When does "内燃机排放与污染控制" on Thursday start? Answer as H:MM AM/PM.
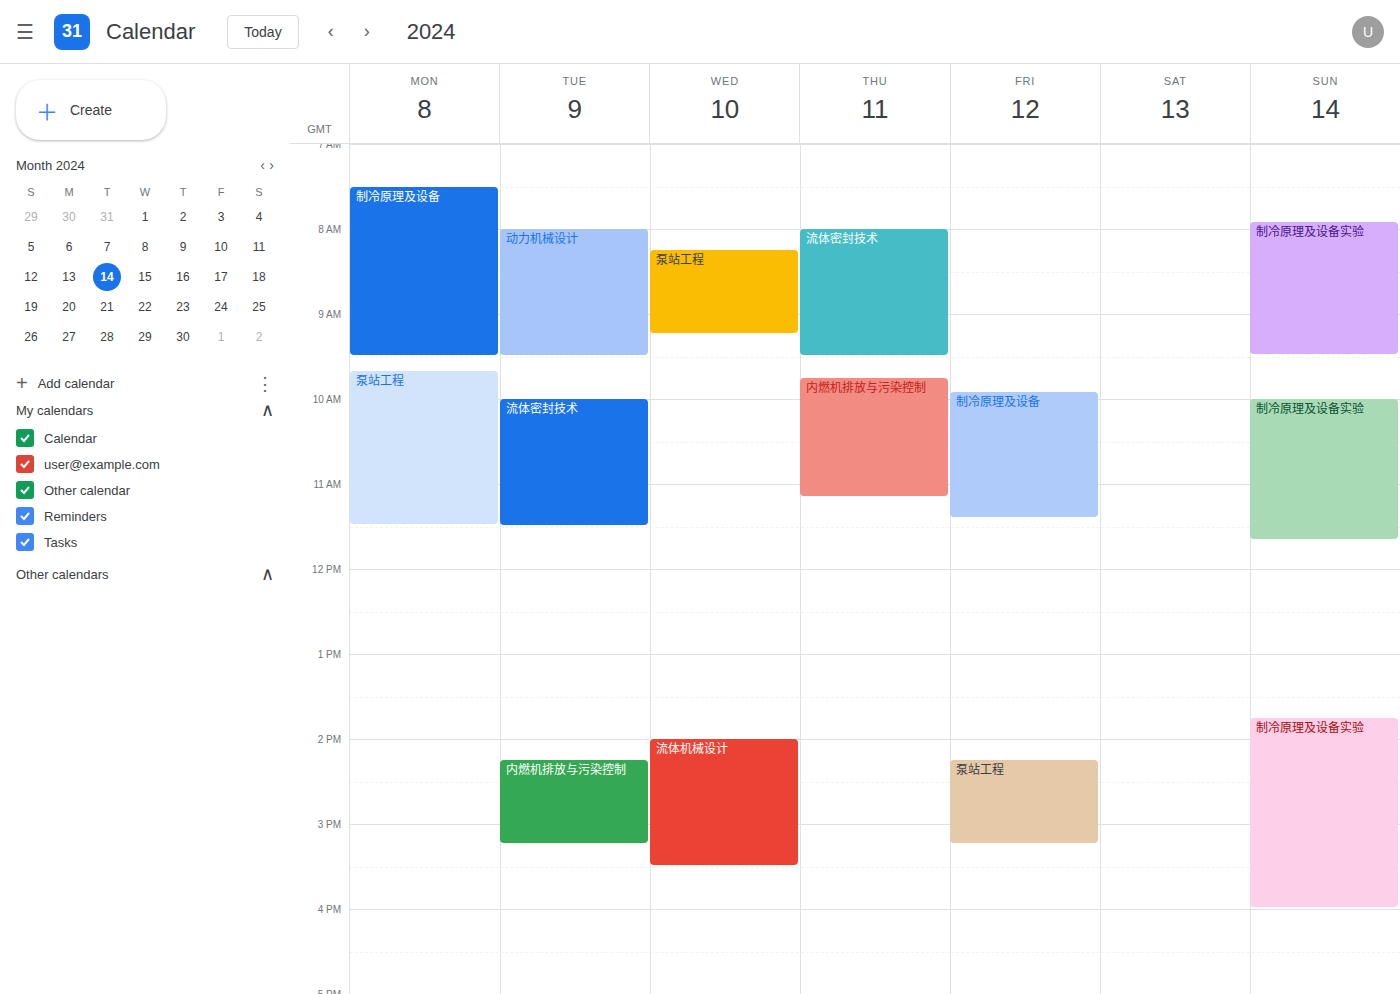
9:45 AM